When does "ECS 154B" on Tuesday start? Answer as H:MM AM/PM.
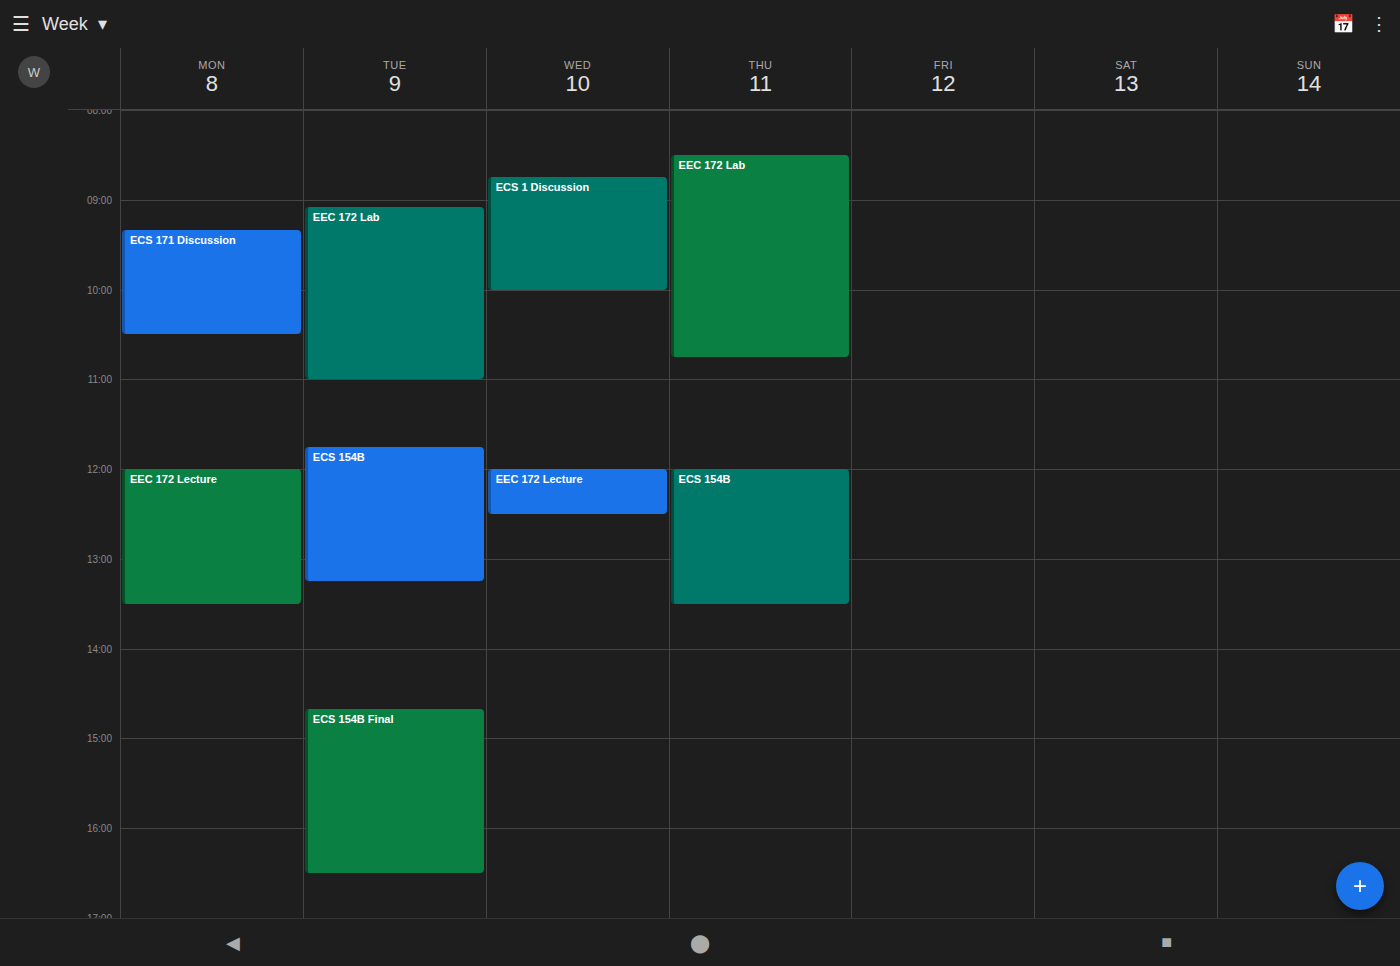
11:45 AM